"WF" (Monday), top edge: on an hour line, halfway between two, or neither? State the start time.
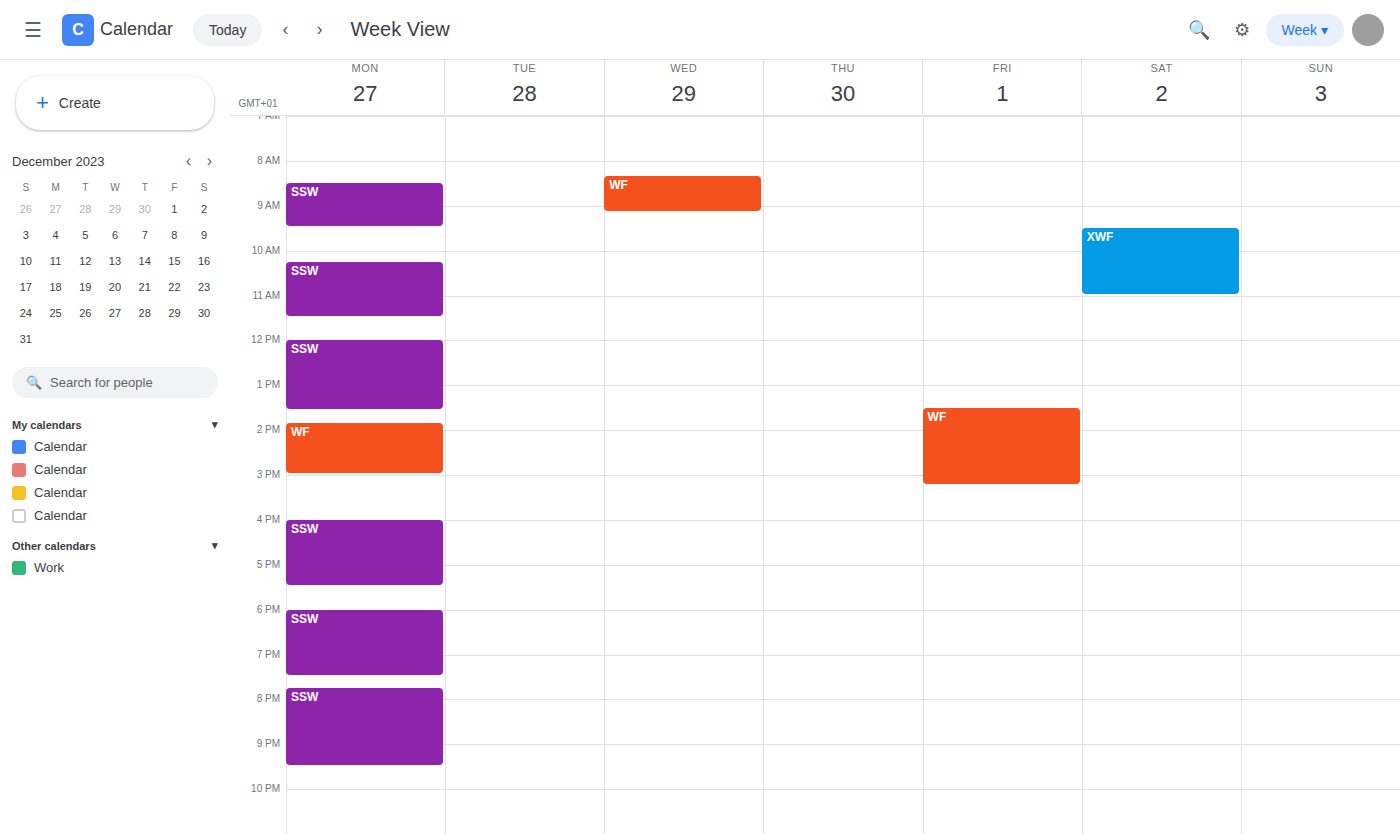
1:50 PM -- neither: 50 minutes below the 1 PM line and 10 minutes above the 2 PM line.